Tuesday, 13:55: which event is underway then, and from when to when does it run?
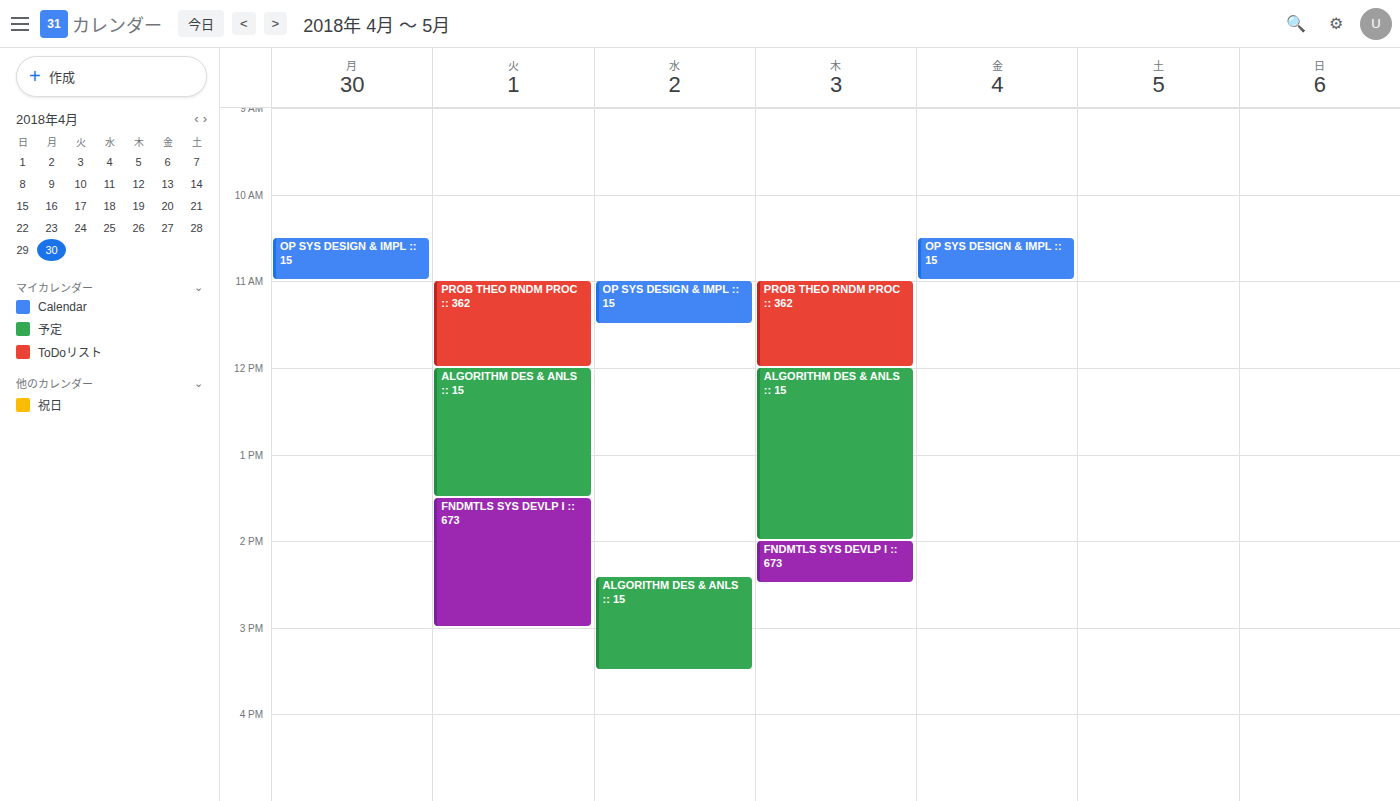
"FNDMTLS SYS DEVLP I :: 673", 13:30 to 15:00